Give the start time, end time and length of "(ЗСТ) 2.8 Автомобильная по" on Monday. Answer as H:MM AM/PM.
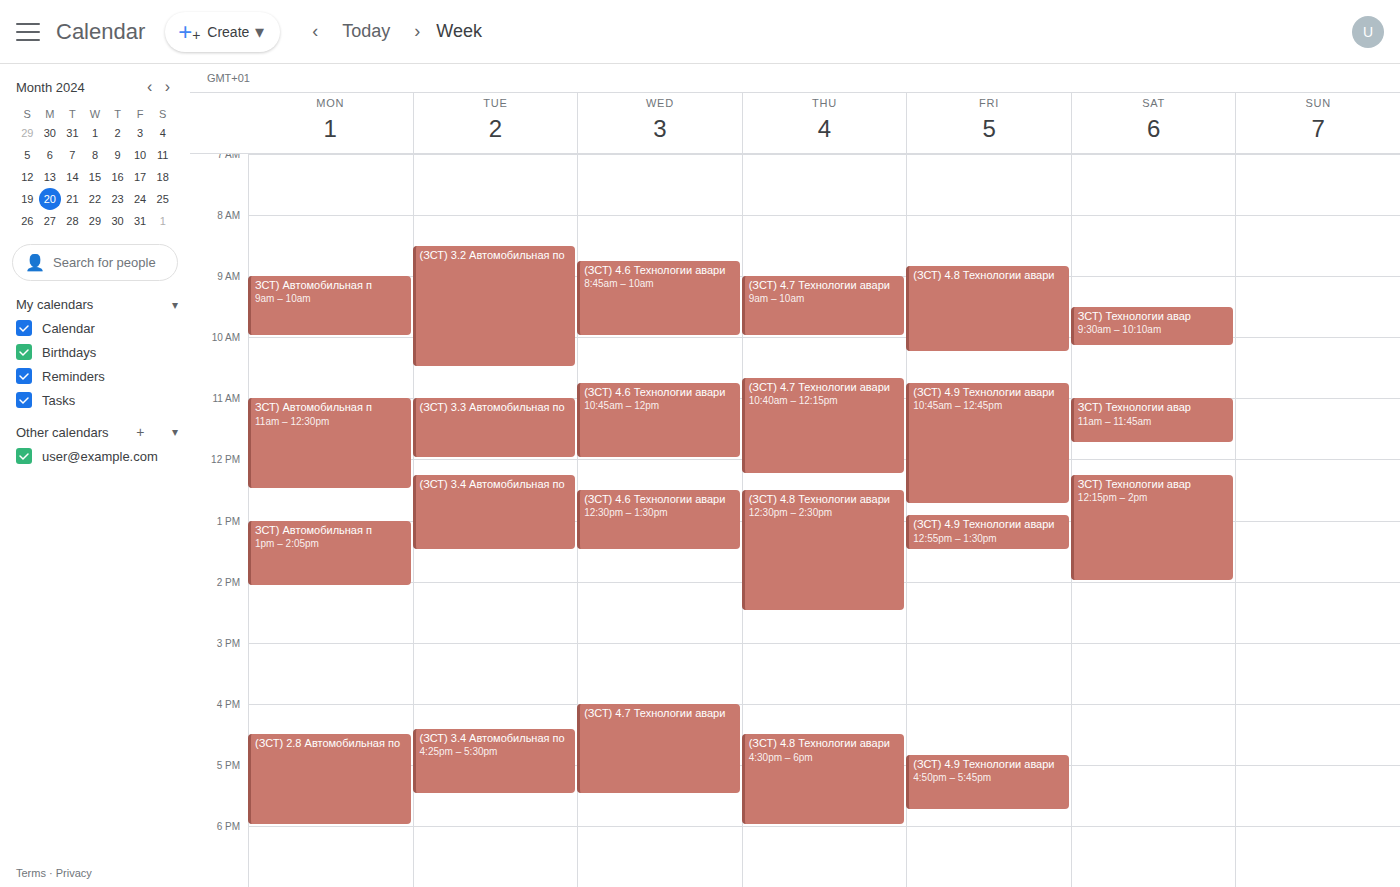
4:30 PM to 6:00 PM, 1 hour 30 minutes